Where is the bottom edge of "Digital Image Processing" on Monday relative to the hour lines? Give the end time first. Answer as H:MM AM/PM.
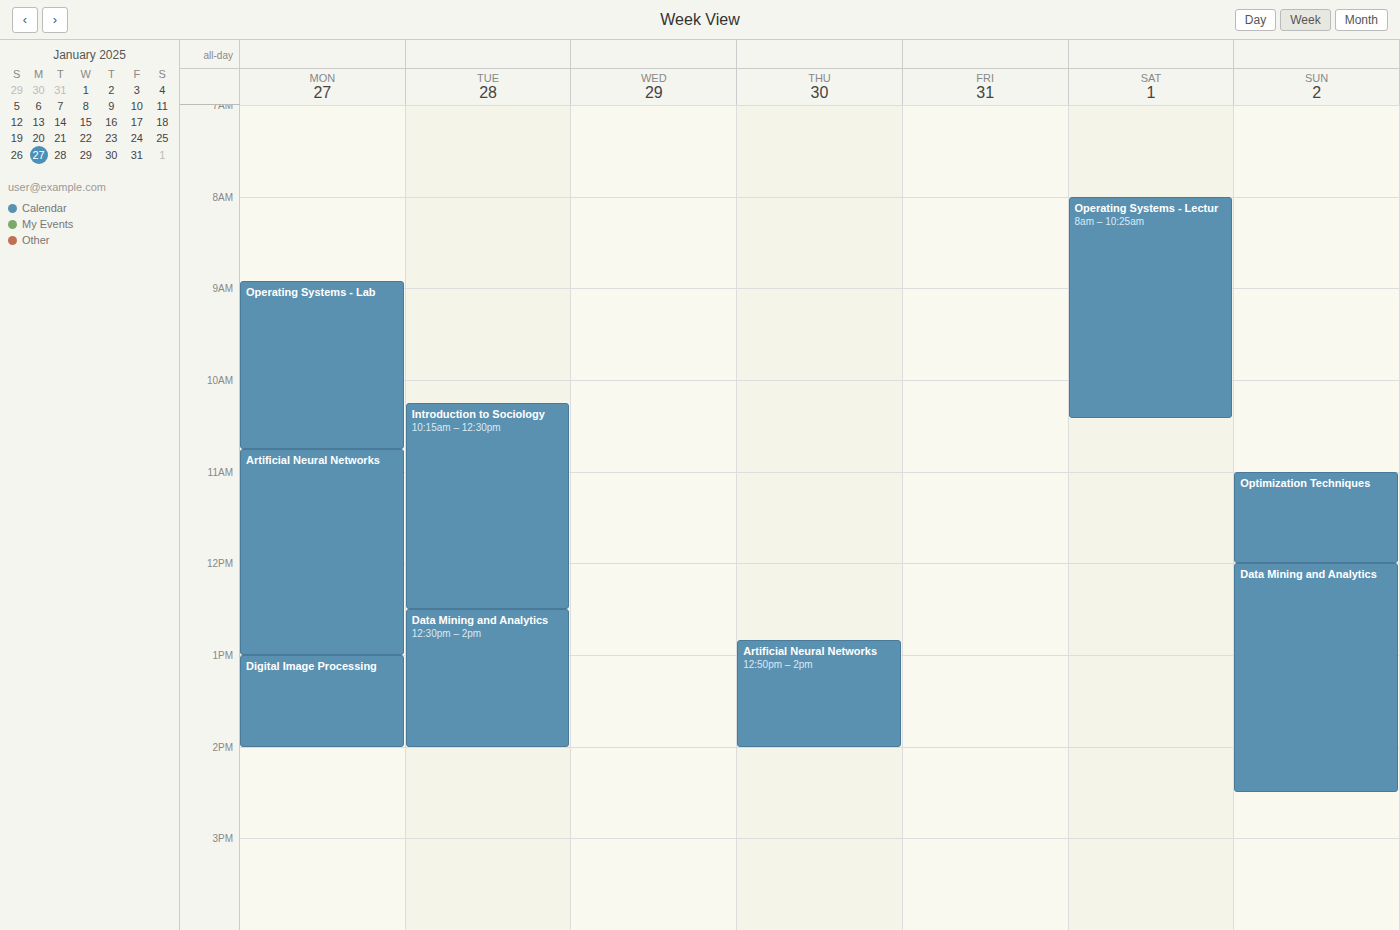
2:00 PM -- exactly on the 2 PM line.